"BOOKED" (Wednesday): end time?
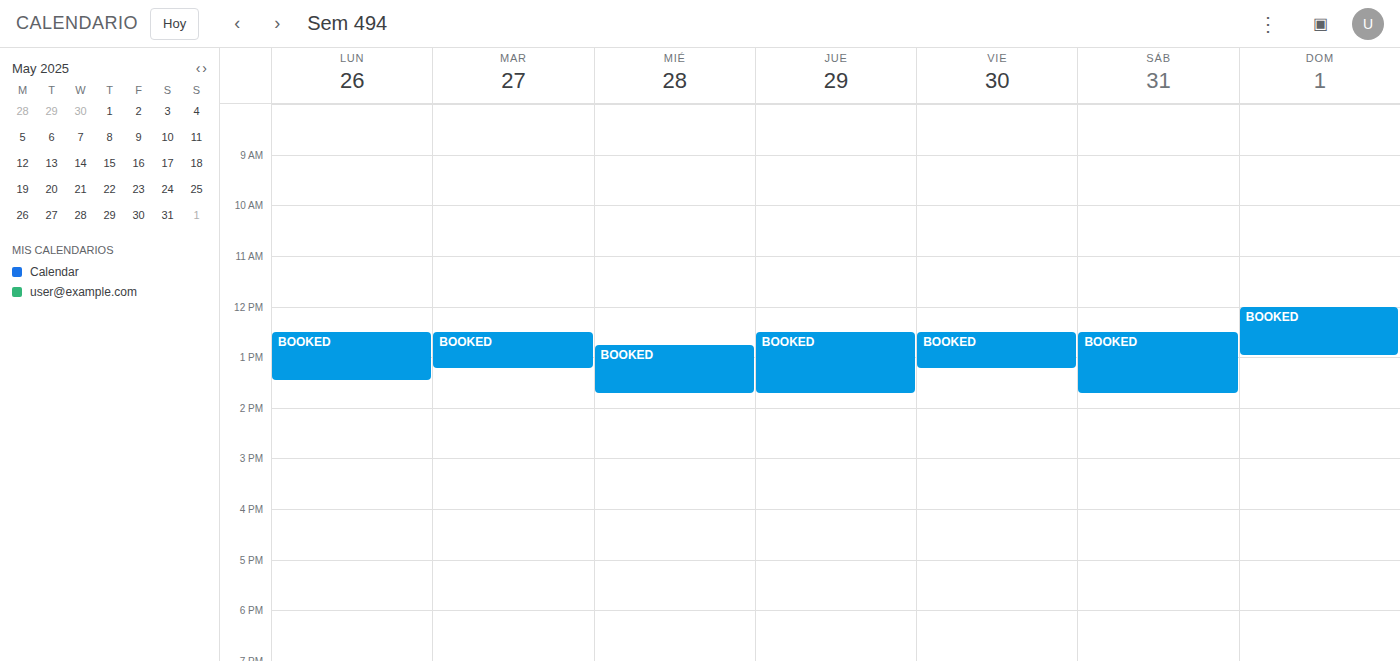
1:45 PM